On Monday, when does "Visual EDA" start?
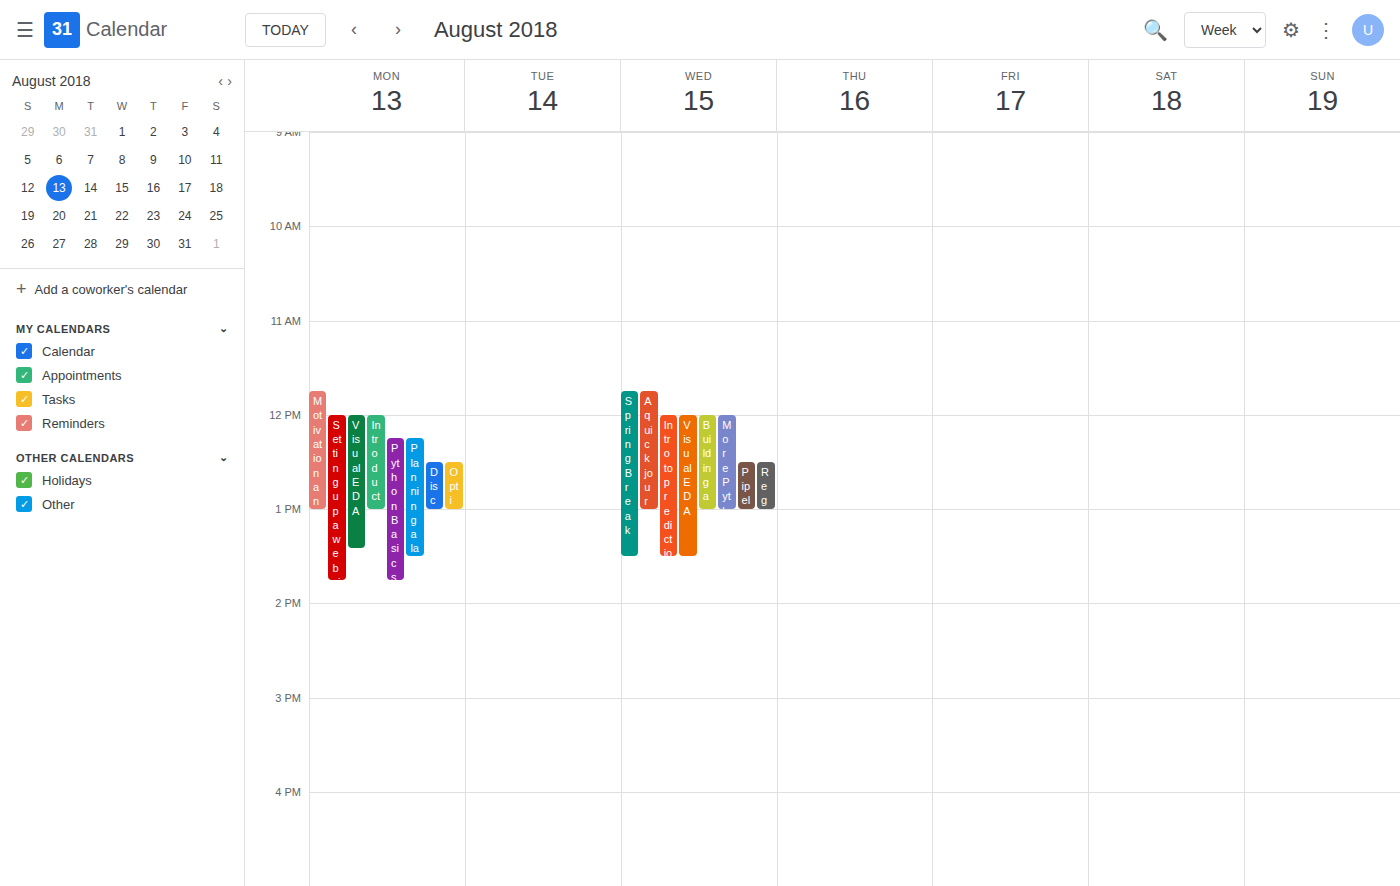
12:00 PM